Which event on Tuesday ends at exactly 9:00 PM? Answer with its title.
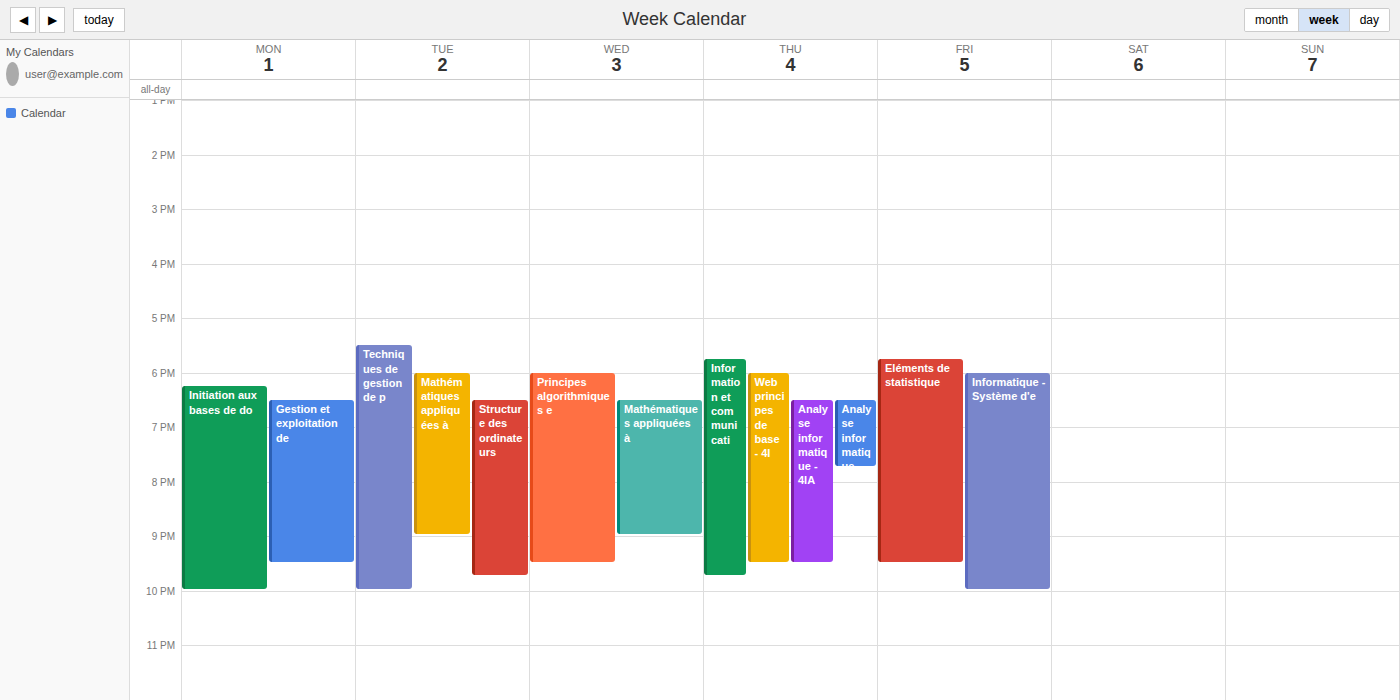
"Mathématiques appliquées à"